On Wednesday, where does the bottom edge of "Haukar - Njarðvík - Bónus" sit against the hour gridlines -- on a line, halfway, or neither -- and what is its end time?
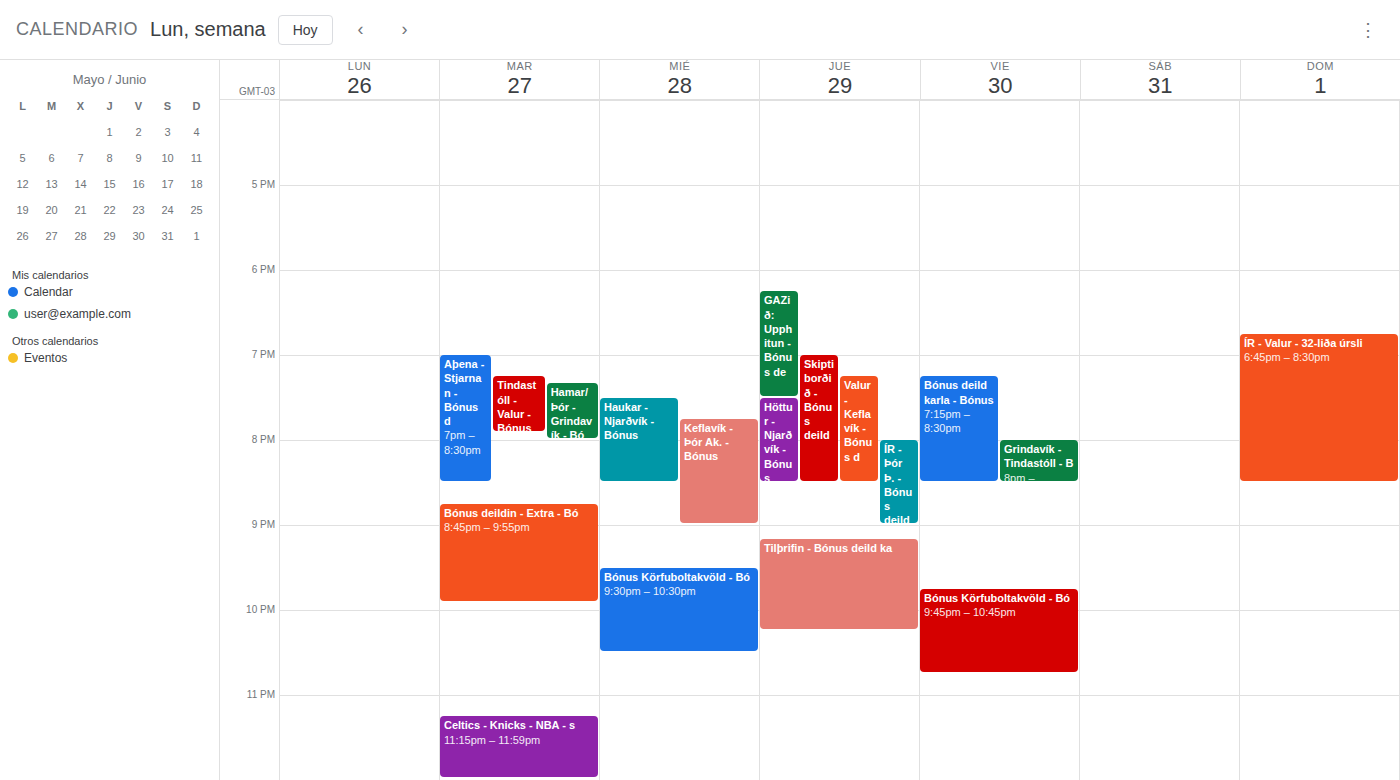
8:30 PM -- halfway between the 8 PM and 9 PM lines.